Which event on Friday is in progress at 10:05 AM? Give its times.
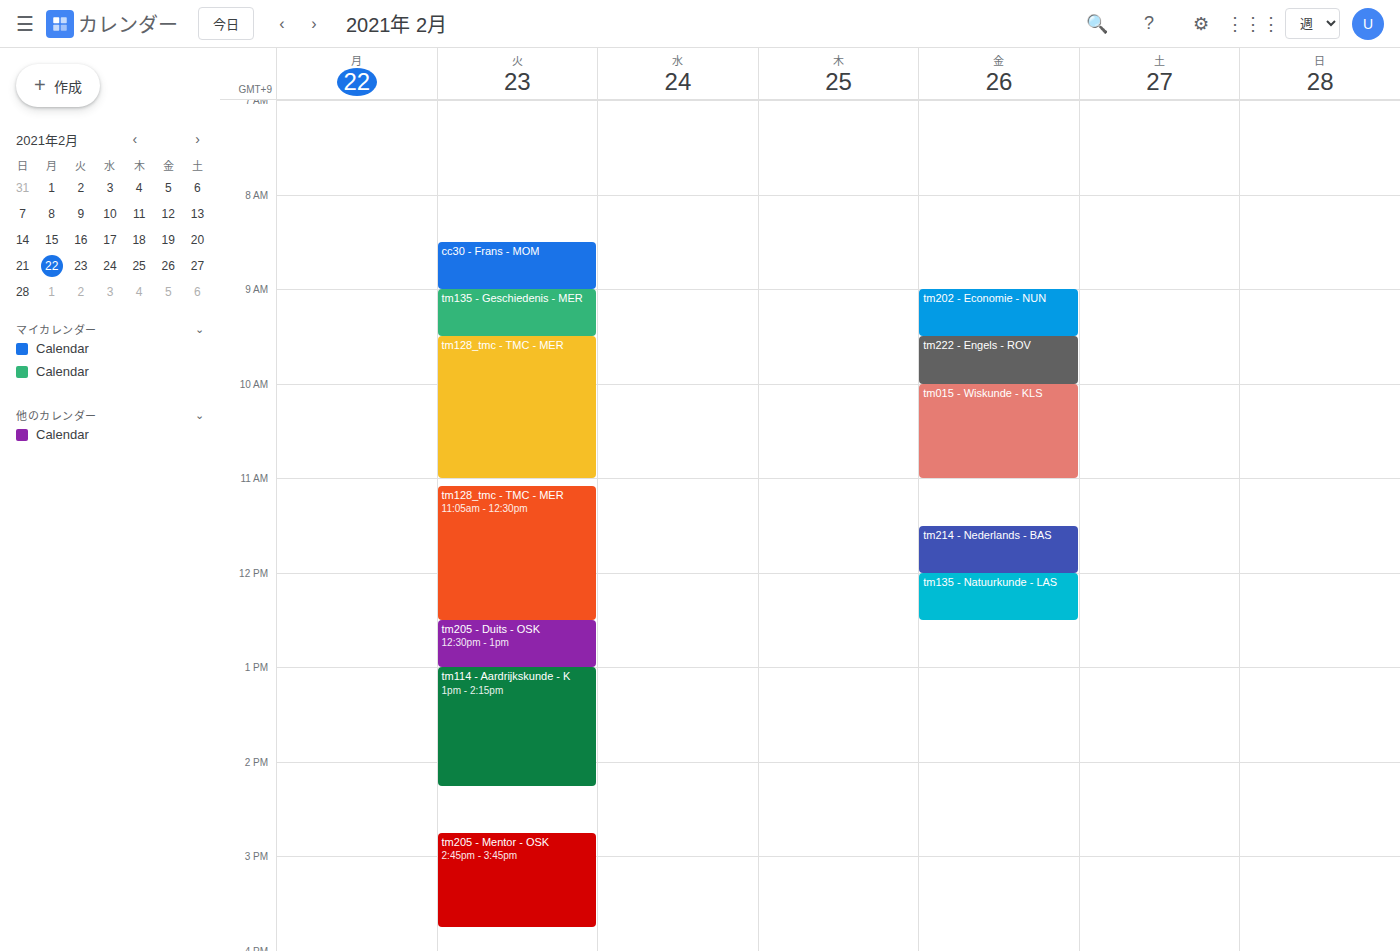
"tm015 - Wiskunde - KLS", 10:00 AM to 11:00 AM